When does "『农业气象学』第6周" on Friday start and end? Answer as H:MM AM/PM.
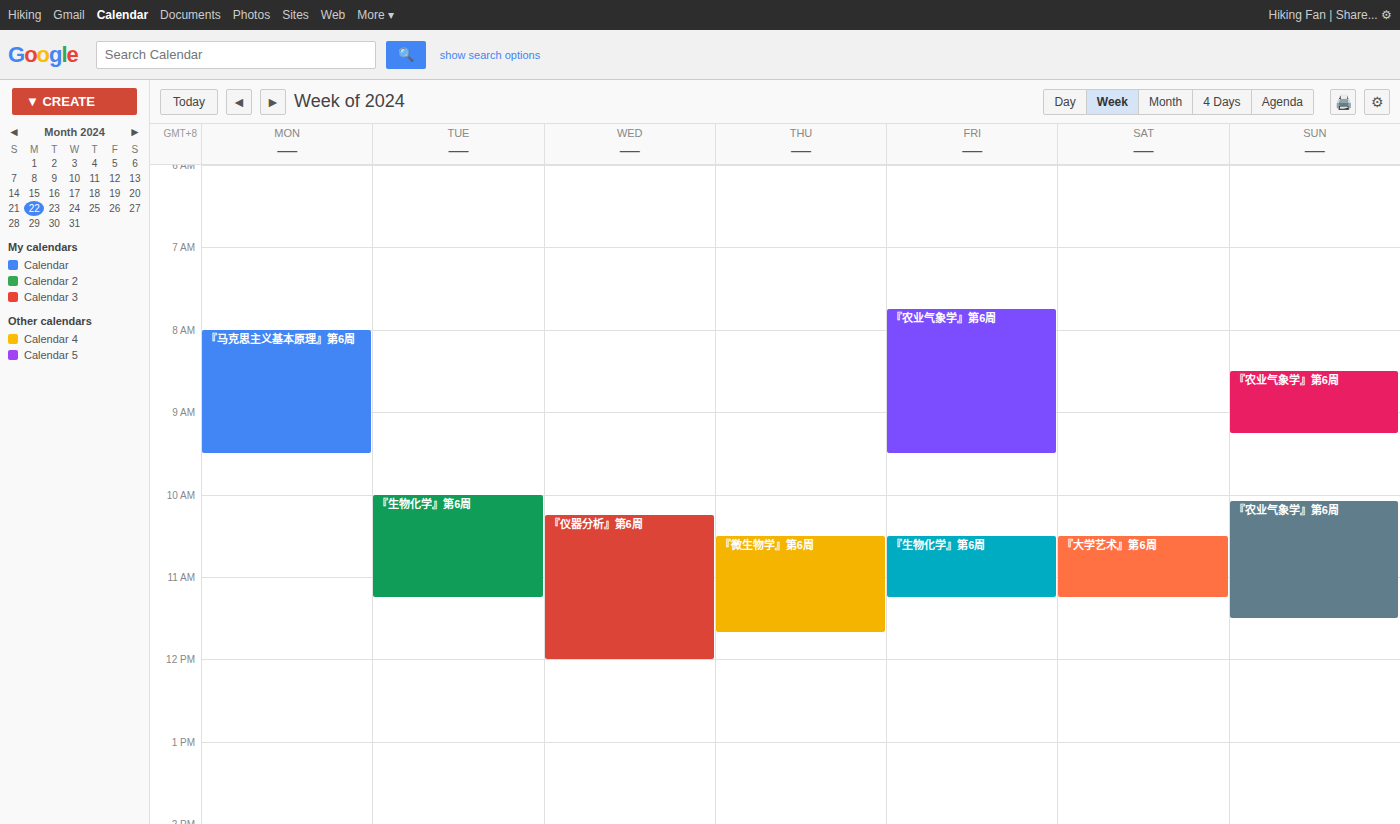
7:45 AM to 9:30 AM